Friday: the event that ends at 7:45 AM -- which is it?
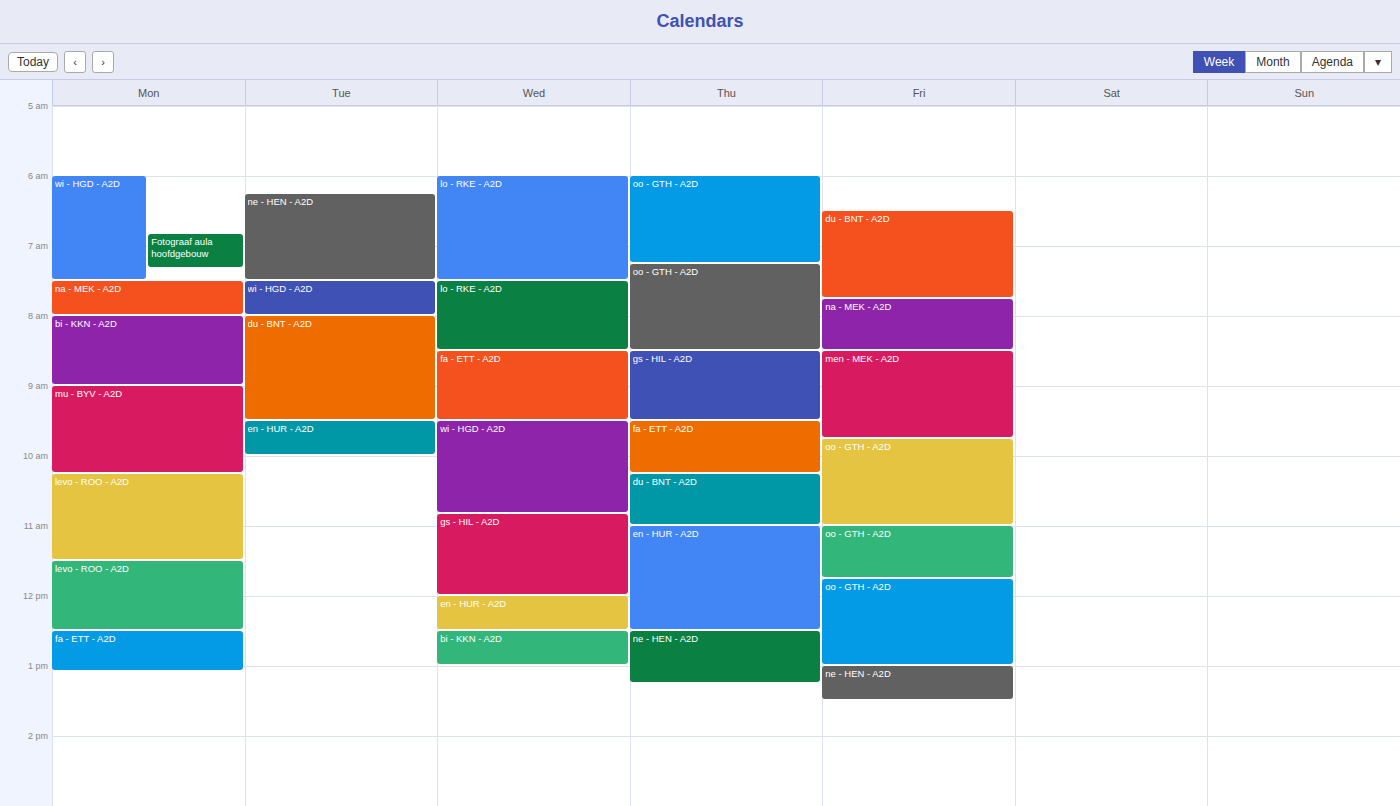
"du - BNT - A2D"